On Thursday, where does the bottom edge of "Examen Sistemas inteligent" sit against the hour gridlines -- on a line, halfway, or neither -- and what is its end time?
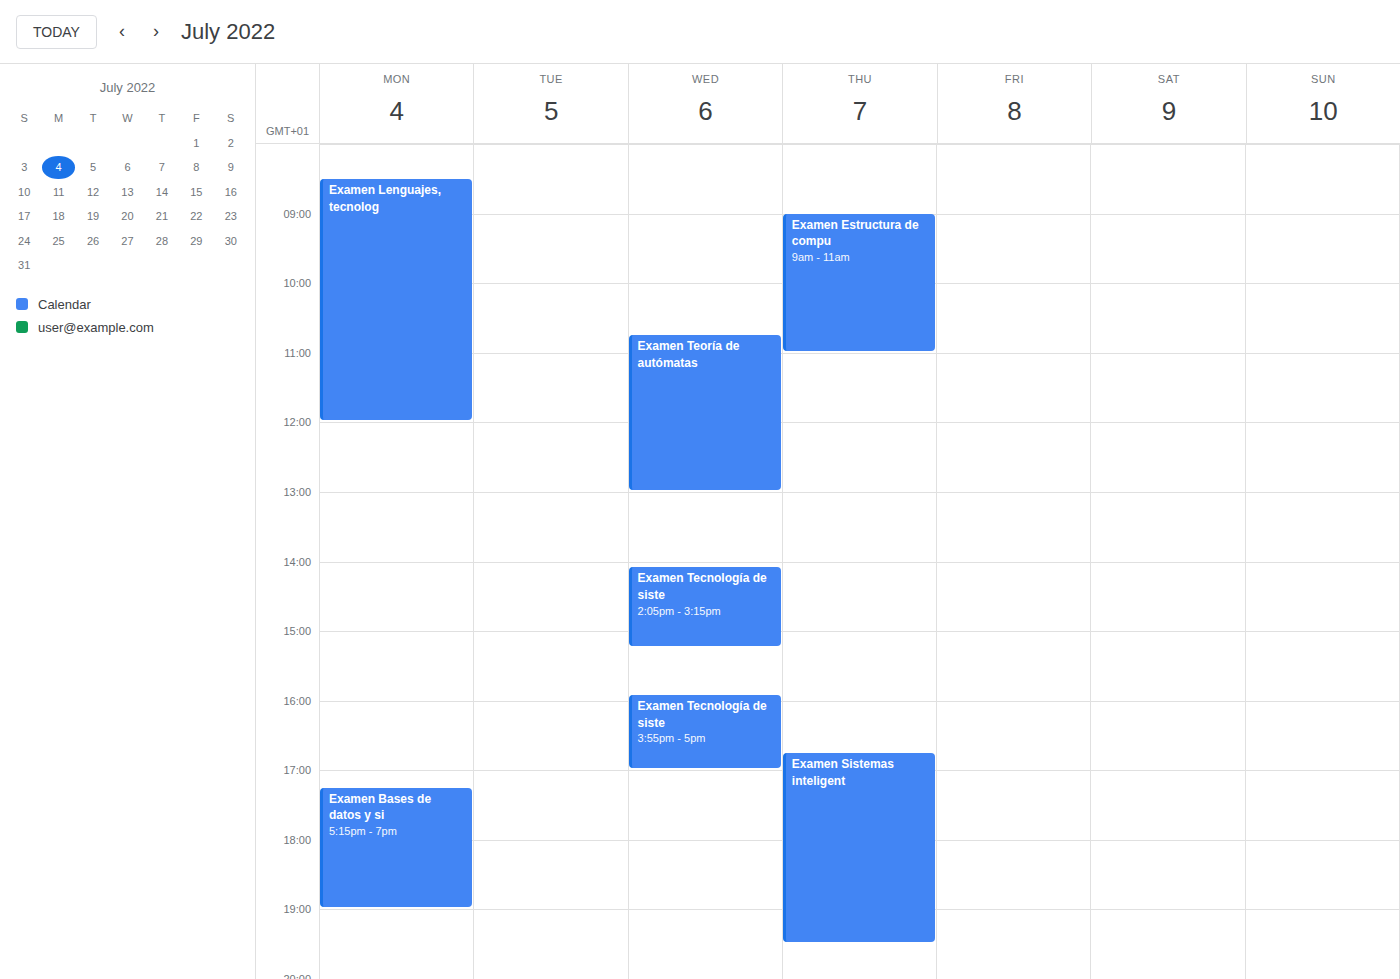
7:30 PM -- halfway between the 7 PM and 8 PM lines.